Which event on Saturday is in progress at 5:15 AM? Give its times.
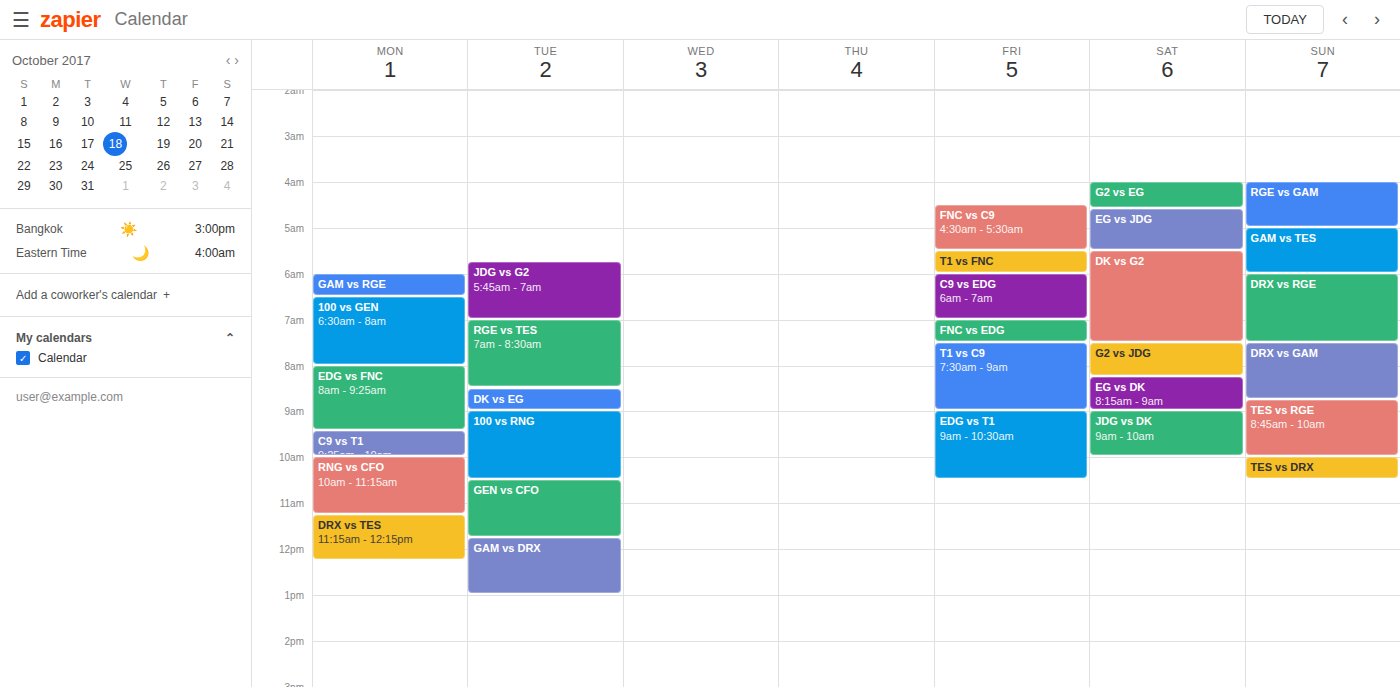
"EG vs JDG", 4:35 AM to 5:30 AM